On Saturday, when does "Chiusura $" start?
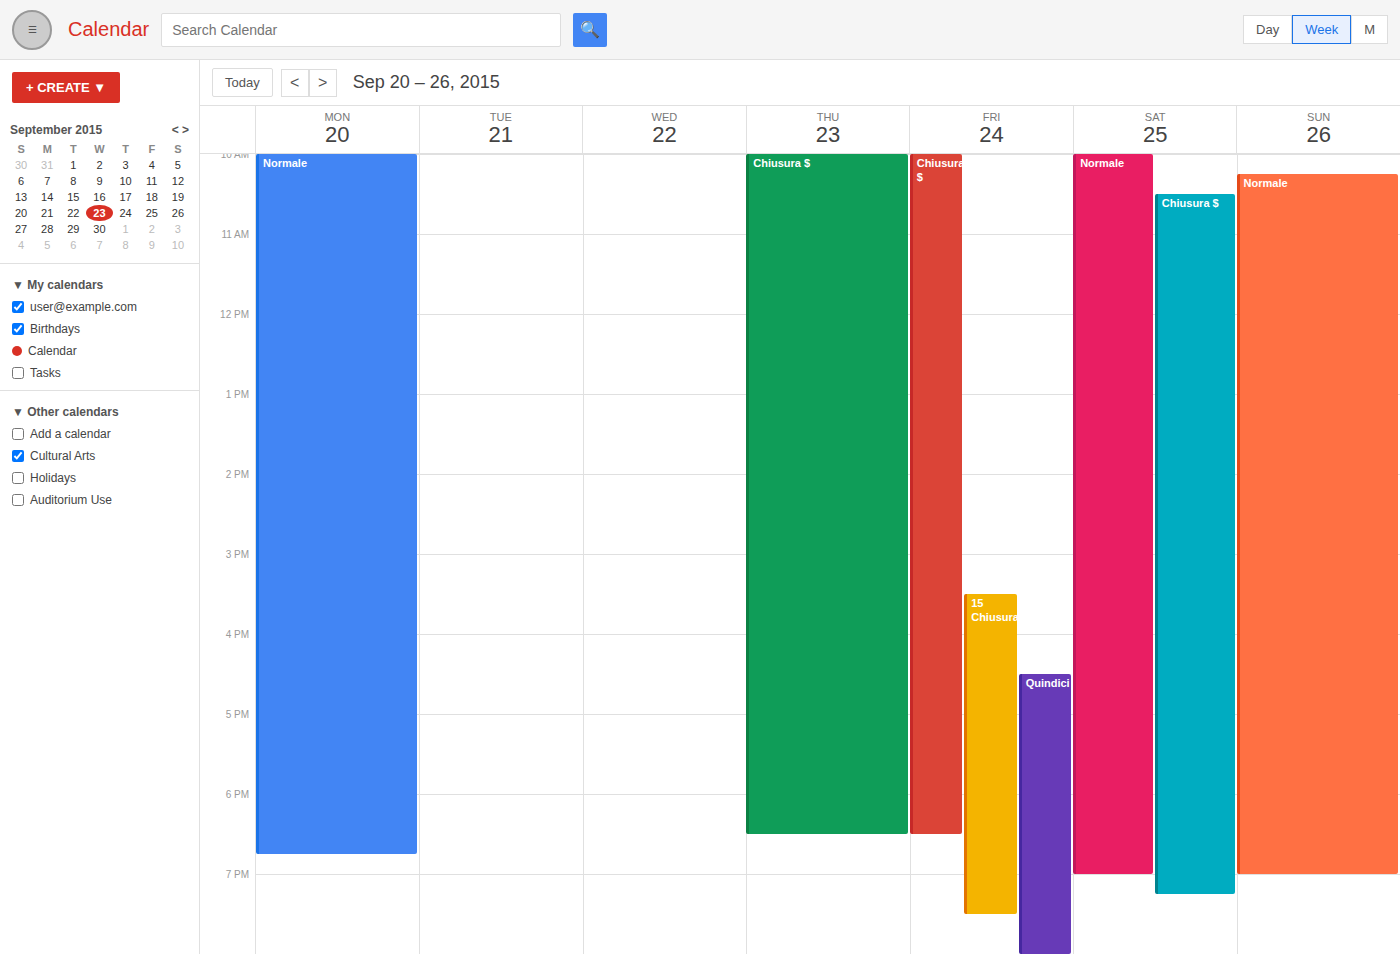
10:30 AM